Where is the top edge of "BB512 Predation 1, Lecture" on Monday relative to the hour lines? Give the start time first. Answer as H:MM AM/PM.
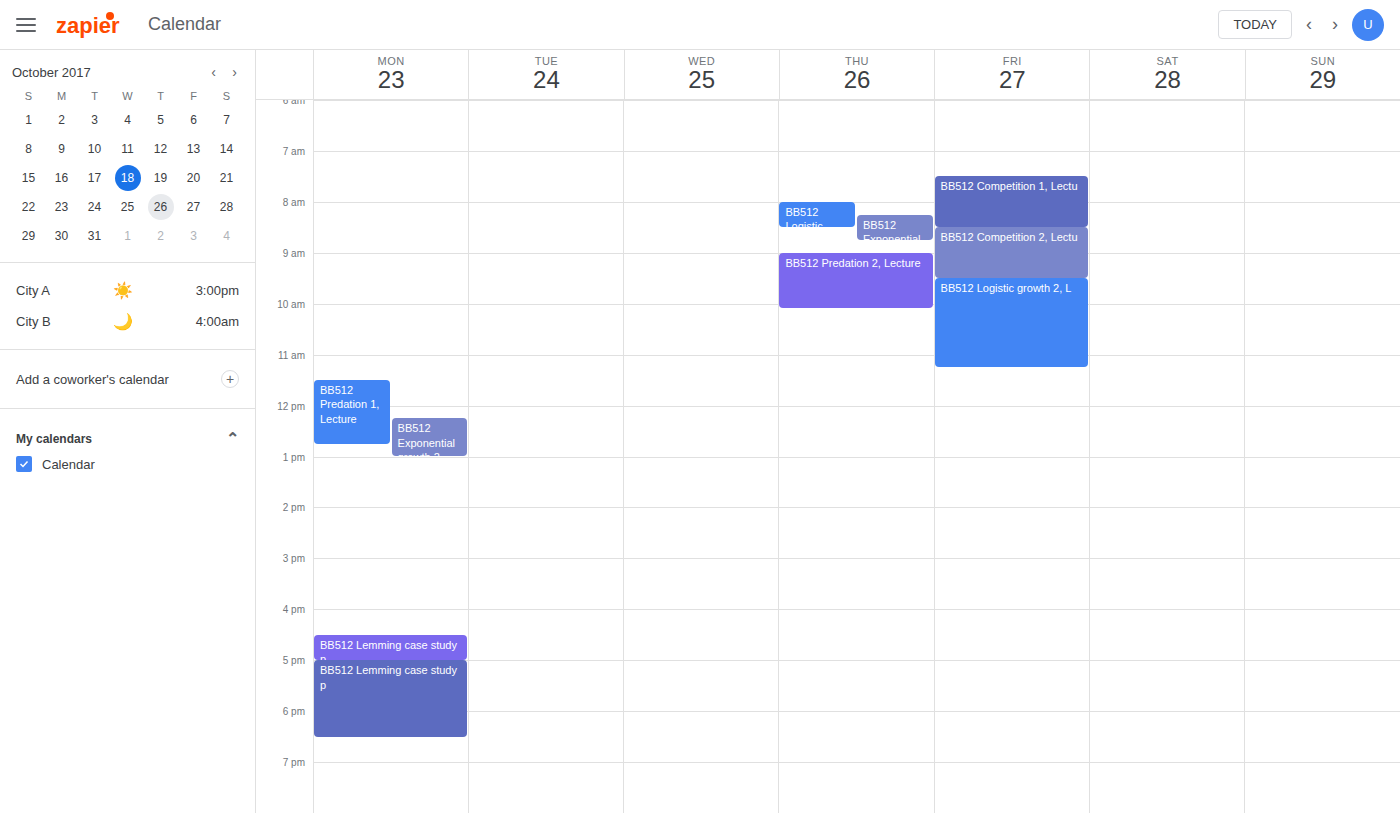
11:30 AM -- halfway between the 11 AM and 12 PM lines.